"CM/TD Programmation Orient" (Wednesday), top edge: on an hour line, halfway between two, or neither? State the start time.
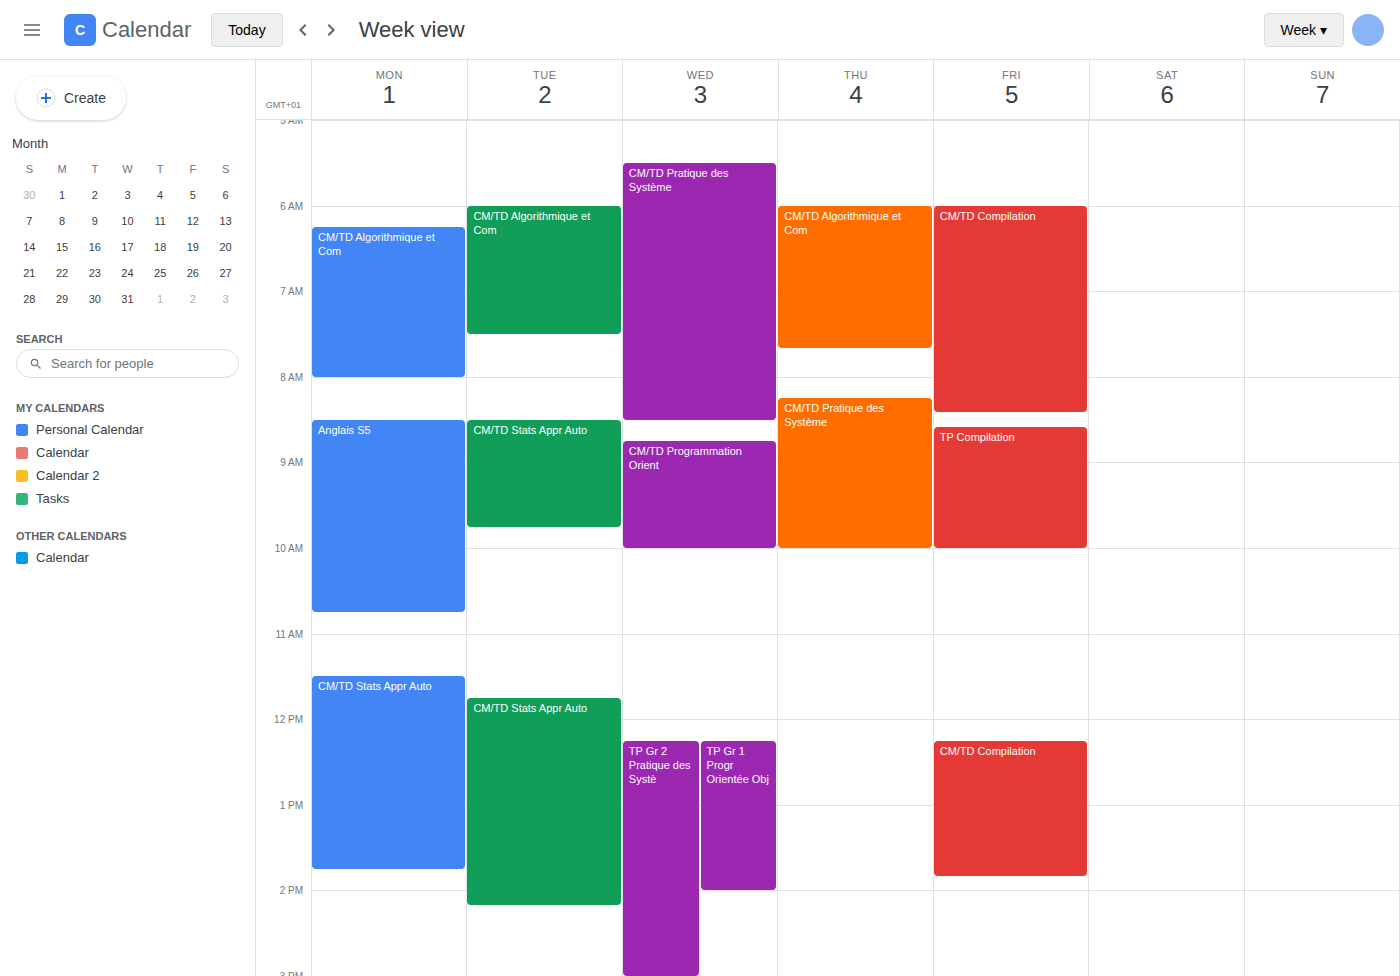
8:45 AM -- neither: three quarters of the way from the 8 AM line to the 9 AM line.